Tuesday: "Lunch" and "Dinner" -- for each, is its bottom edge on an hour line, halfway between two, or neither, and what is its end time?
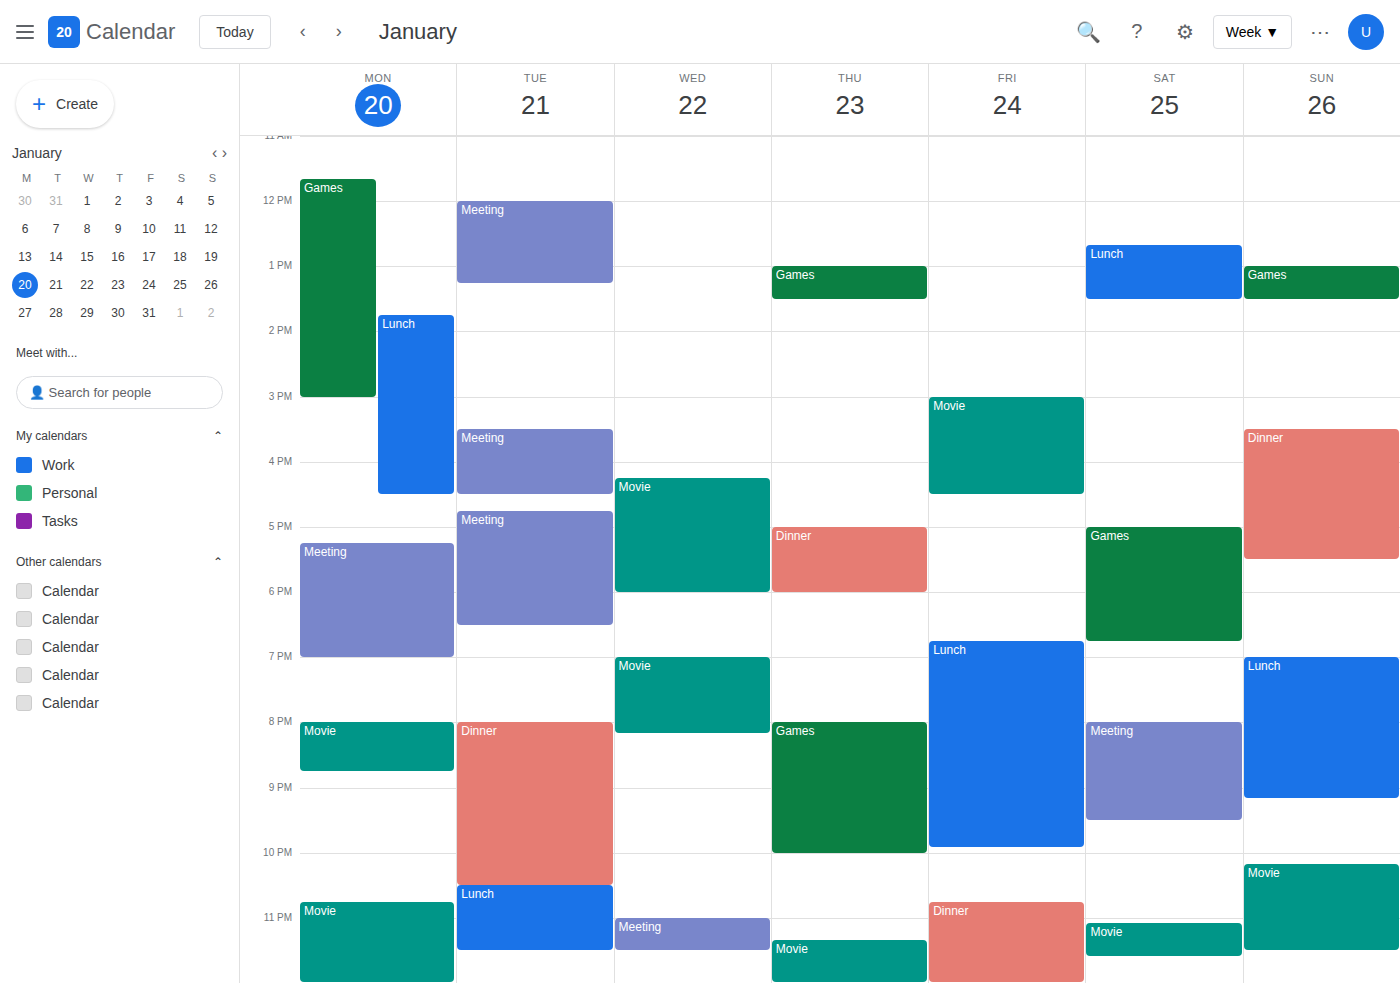
"Lunch": 23:30, halfway between the 23:00 and 24:00 lines. "Dinner": 22:30, halfway between the 22:00 and 23:00 lines.